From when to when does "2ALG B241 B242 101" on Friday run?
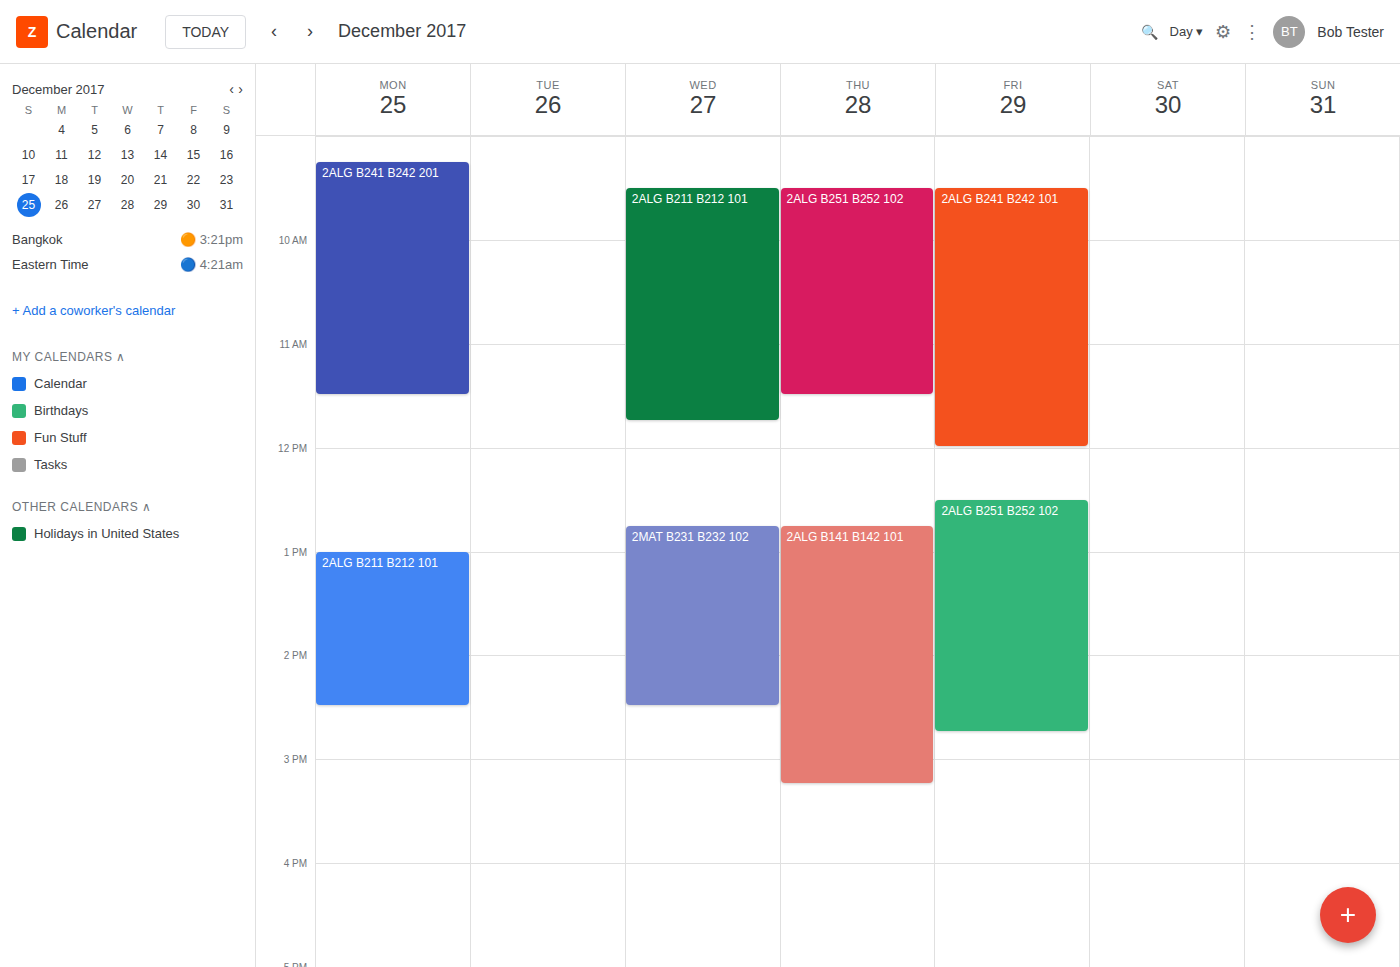
09:30 to 12:00